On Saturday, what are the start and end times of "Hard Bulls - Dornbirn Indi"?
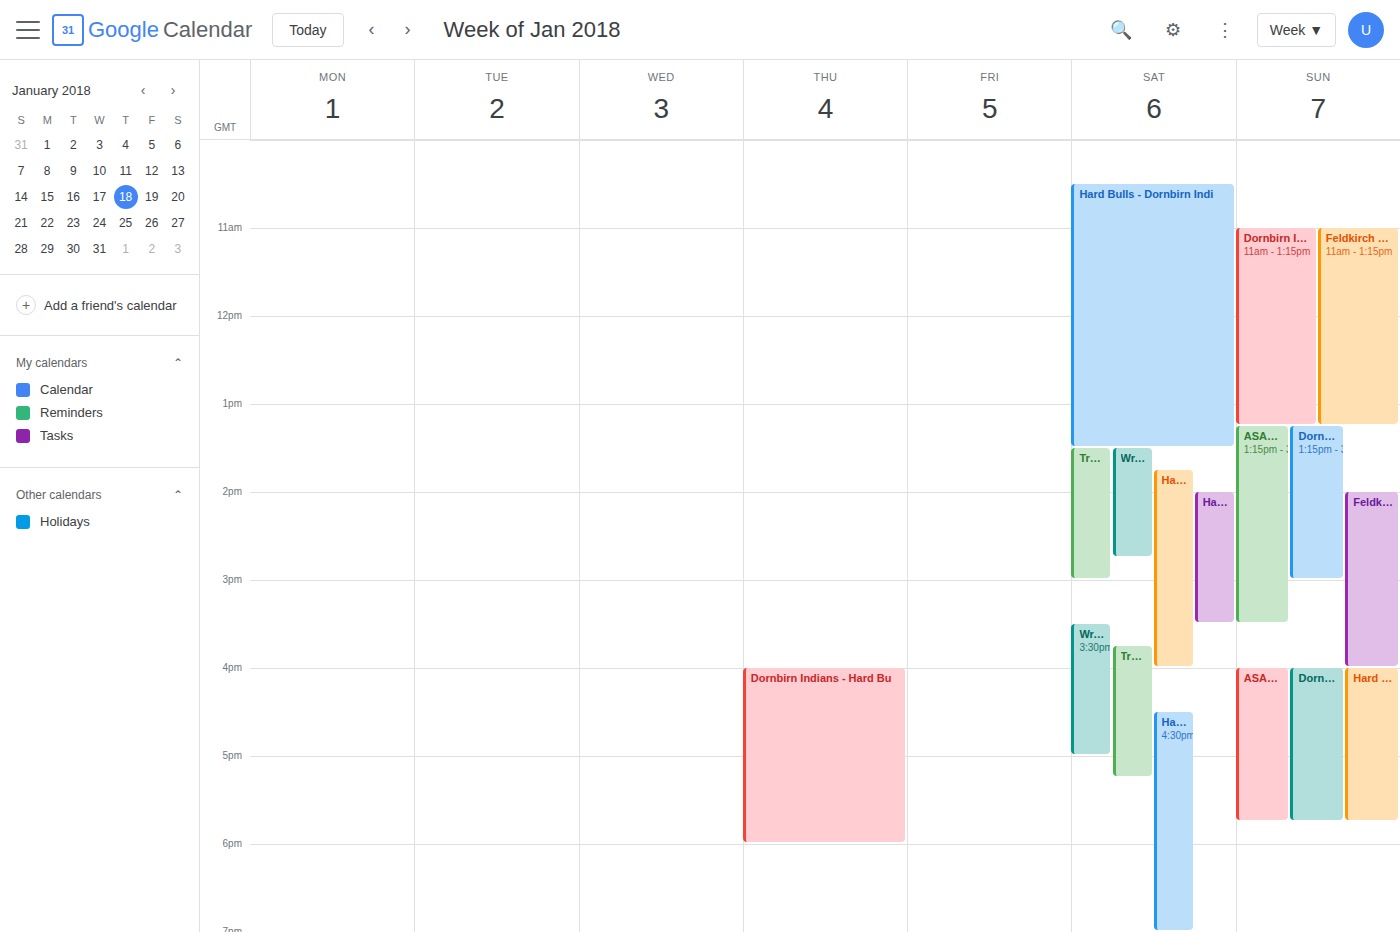
10:30 AM to 1:30 PM